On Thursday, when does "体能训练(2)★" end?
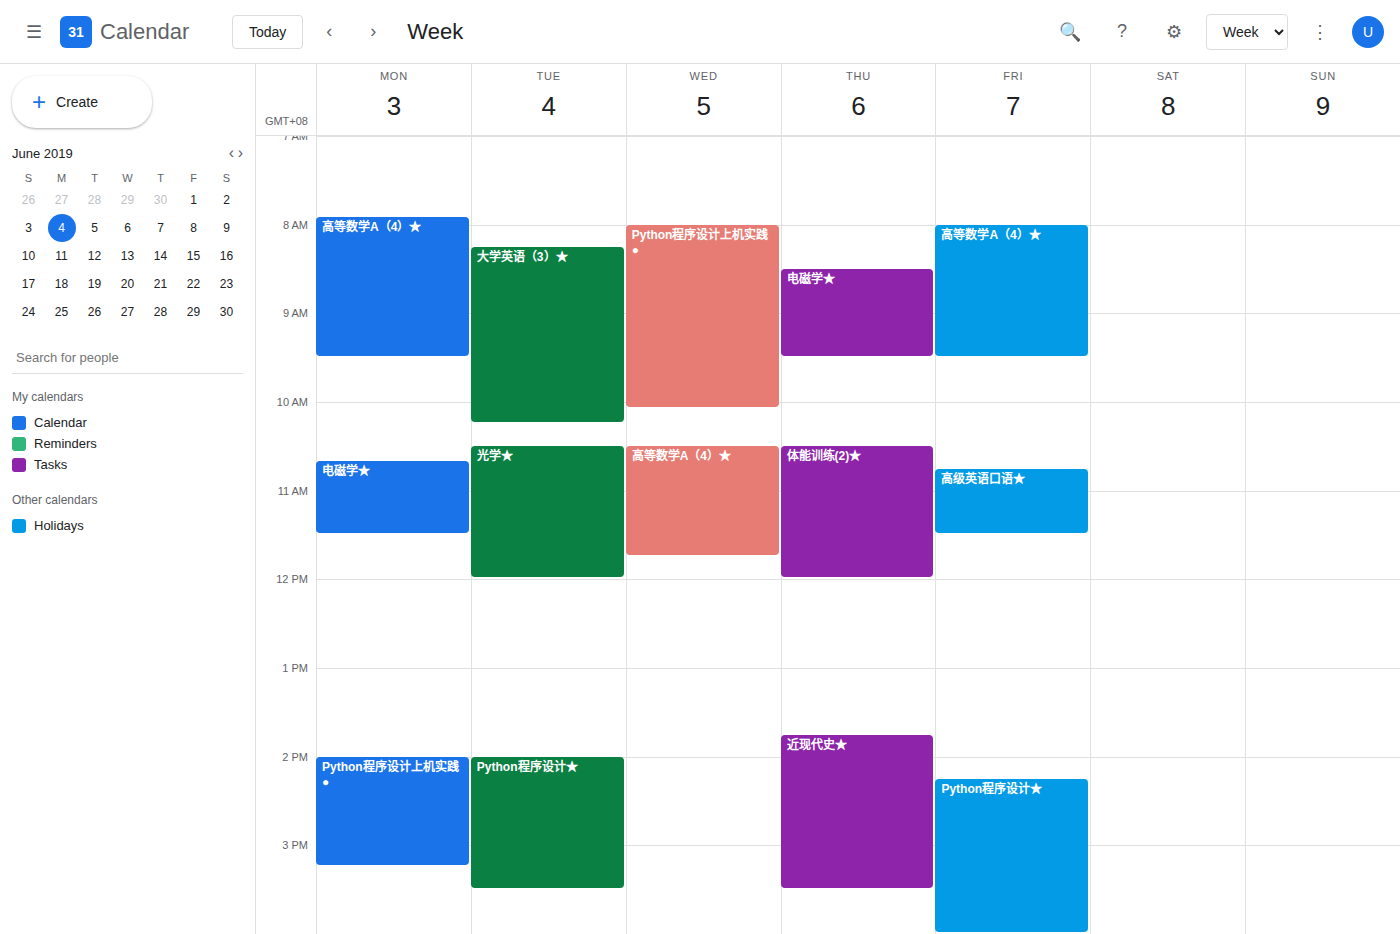
12:00 PM